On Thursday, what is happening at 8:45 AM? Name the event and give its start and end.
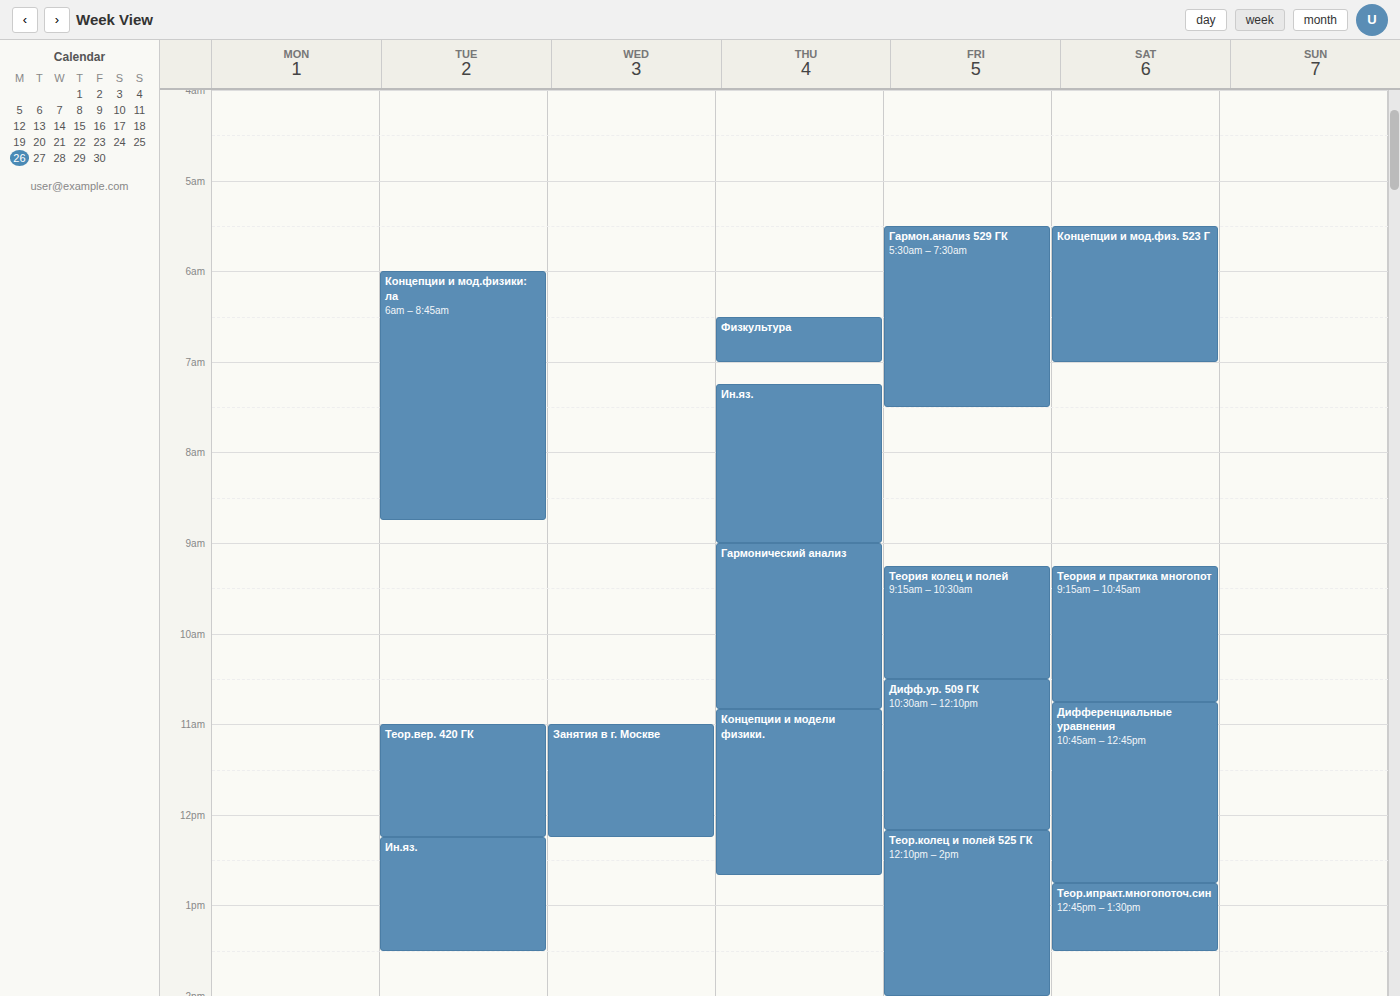
"Ин.яз.", 7:15 AM to 9:00 AM